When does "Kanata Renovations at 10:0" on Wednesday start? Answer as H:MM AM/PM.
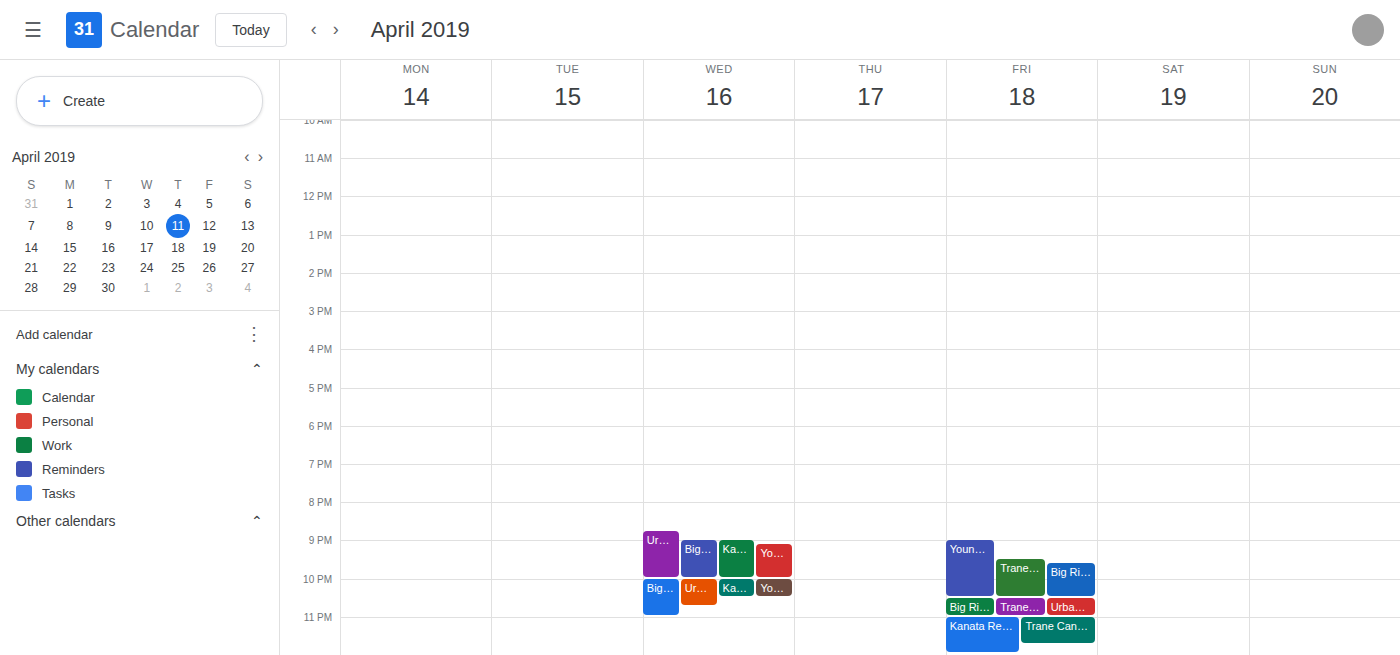
10:00 PM